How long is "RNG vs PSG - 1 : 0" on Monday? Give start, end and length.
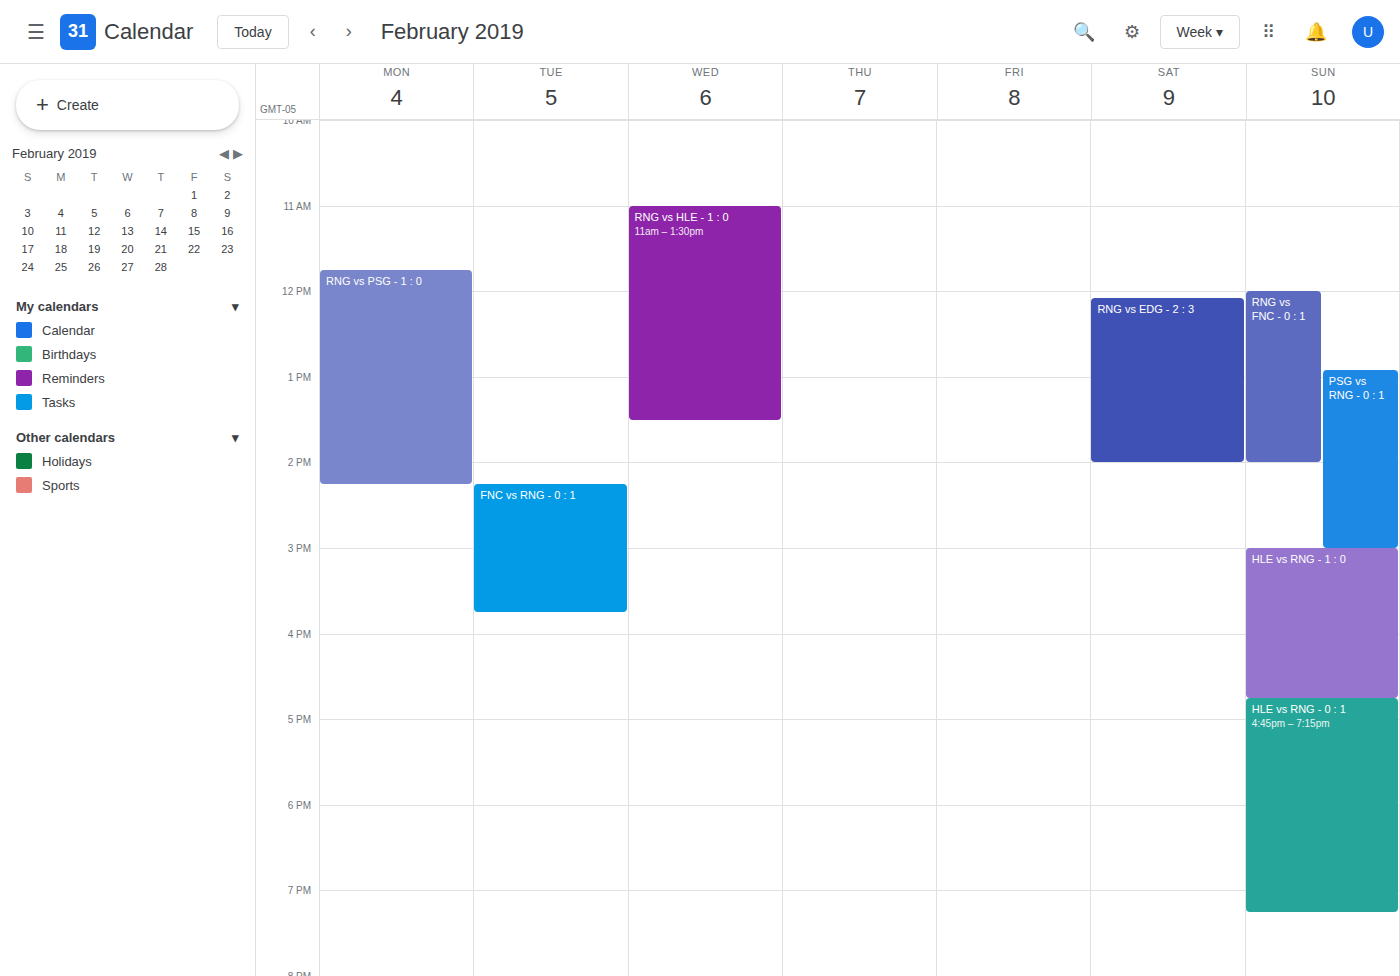
11:45 to 14:15, 2 hours 30 minutes